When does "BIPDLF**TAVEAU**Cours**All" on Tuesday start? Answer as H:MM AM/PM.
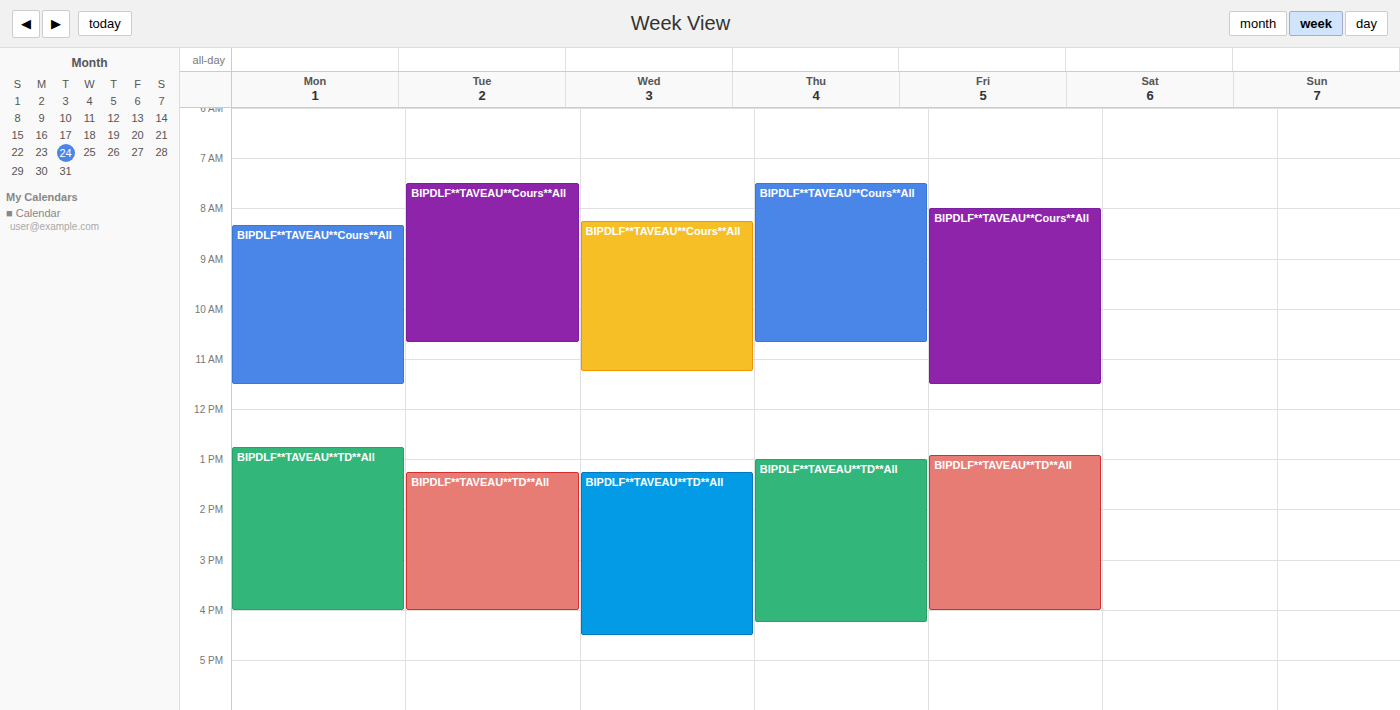
7:30 AM